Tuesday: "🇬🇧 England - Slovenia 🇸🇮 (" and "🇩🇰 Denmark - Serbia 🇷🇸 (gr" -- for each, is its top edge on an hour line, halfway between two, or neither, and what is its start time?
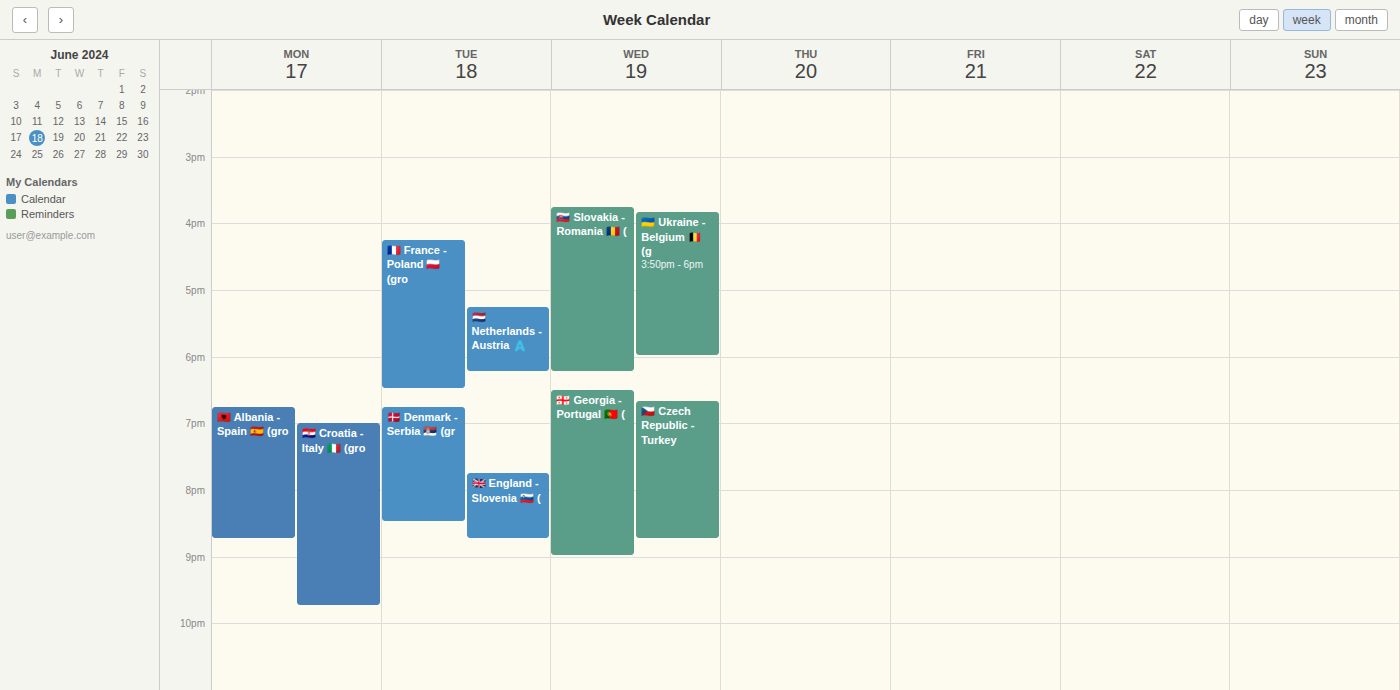
"🇬🇧 England - Slovenia 🇸🇮 (": 7:45 PM, neither: three quarters of the way from the 7 PM line to the 8 PM line. "🇩🇰 Denmark - Serbia 🇷🇸 (gr": 6:45 PM, neither: three quarters of the way from the 6 PM line to the 7 PM line.